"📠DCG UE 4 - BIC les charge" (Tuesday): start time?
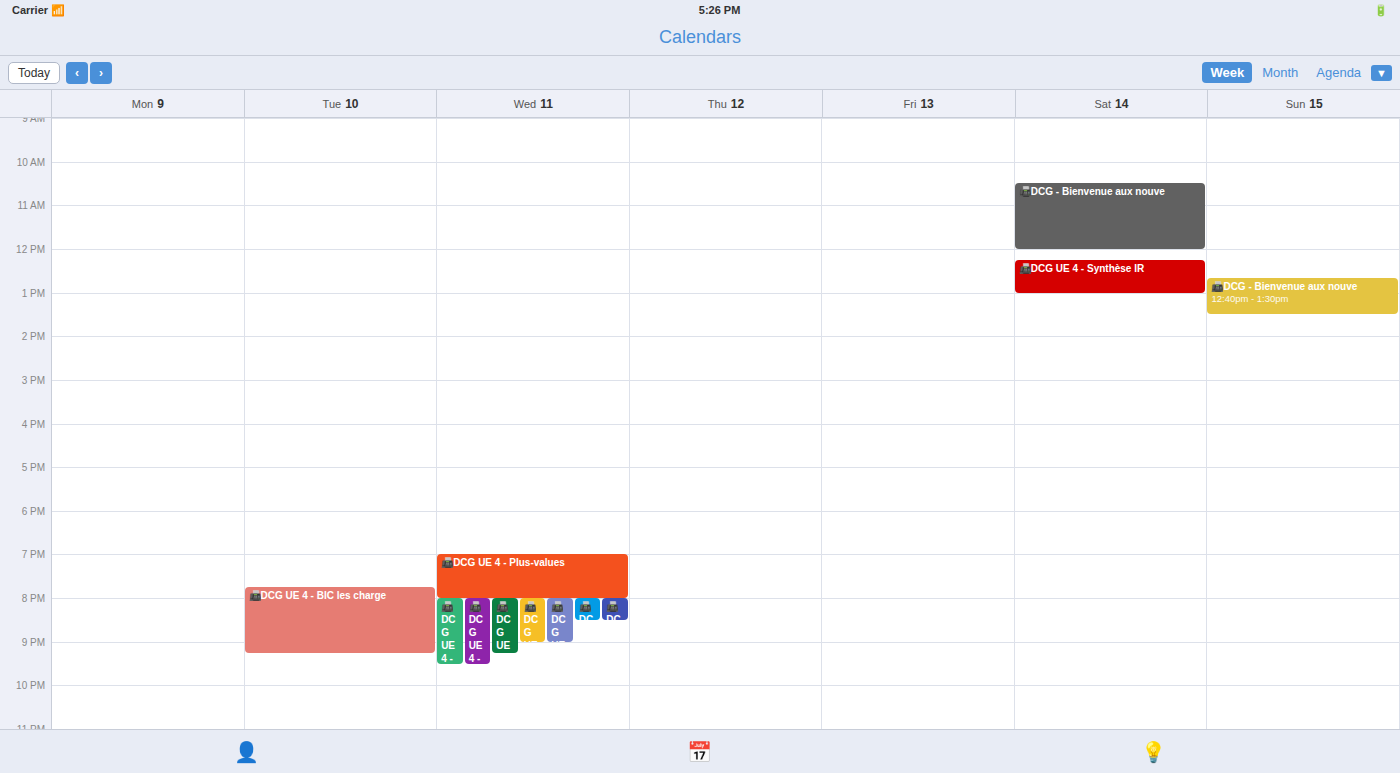
7:45 PM